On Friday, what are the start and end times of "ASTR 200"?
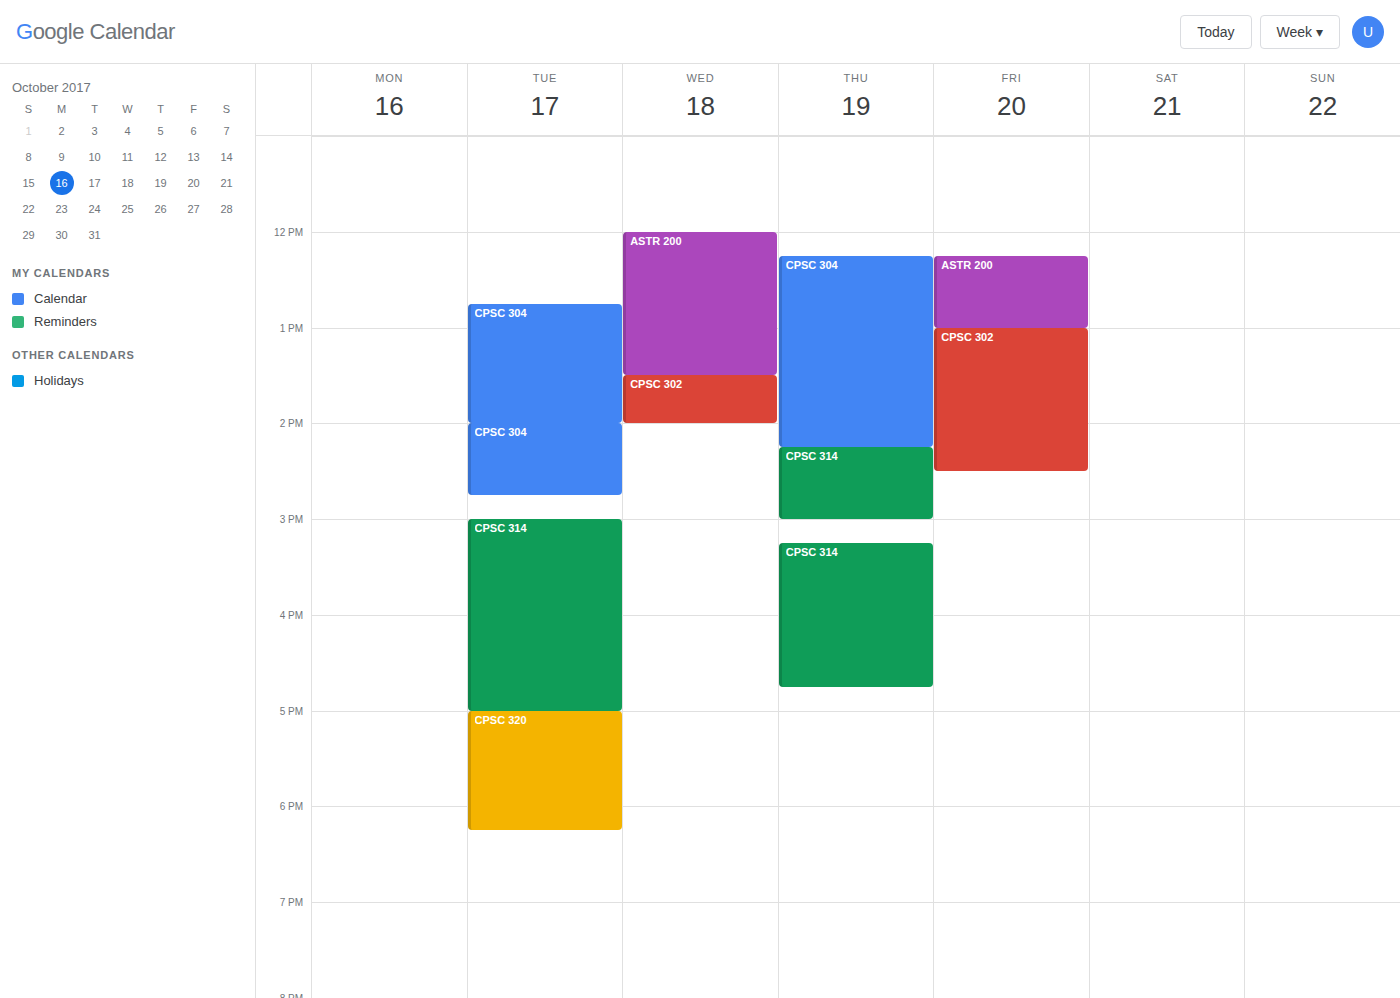
12:15 PM to 1:00 PM